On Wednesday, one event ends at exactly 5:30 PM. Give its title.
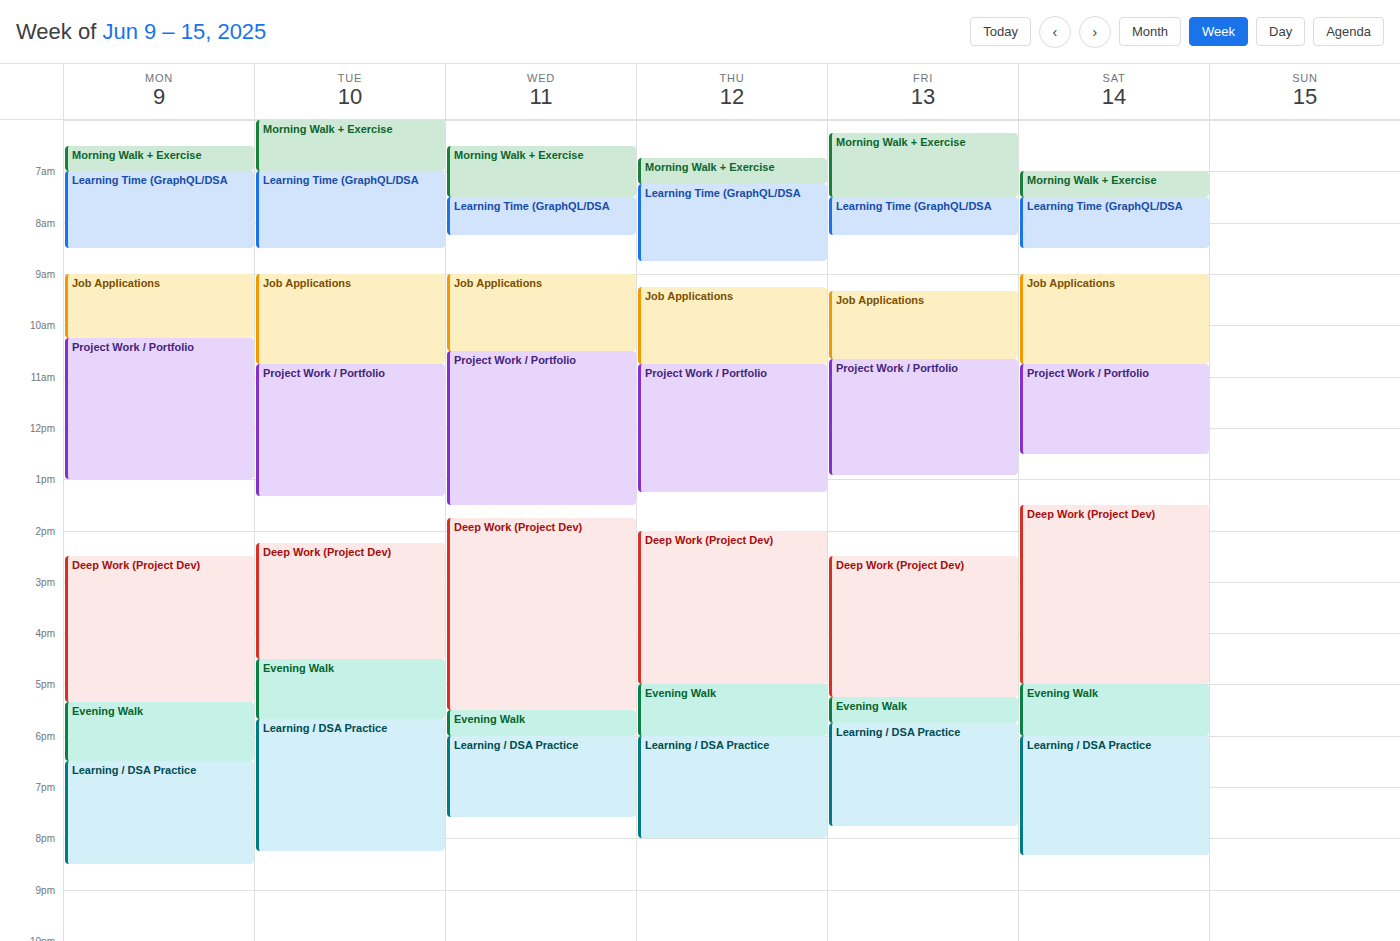
"Deep Work (Project Dev)"